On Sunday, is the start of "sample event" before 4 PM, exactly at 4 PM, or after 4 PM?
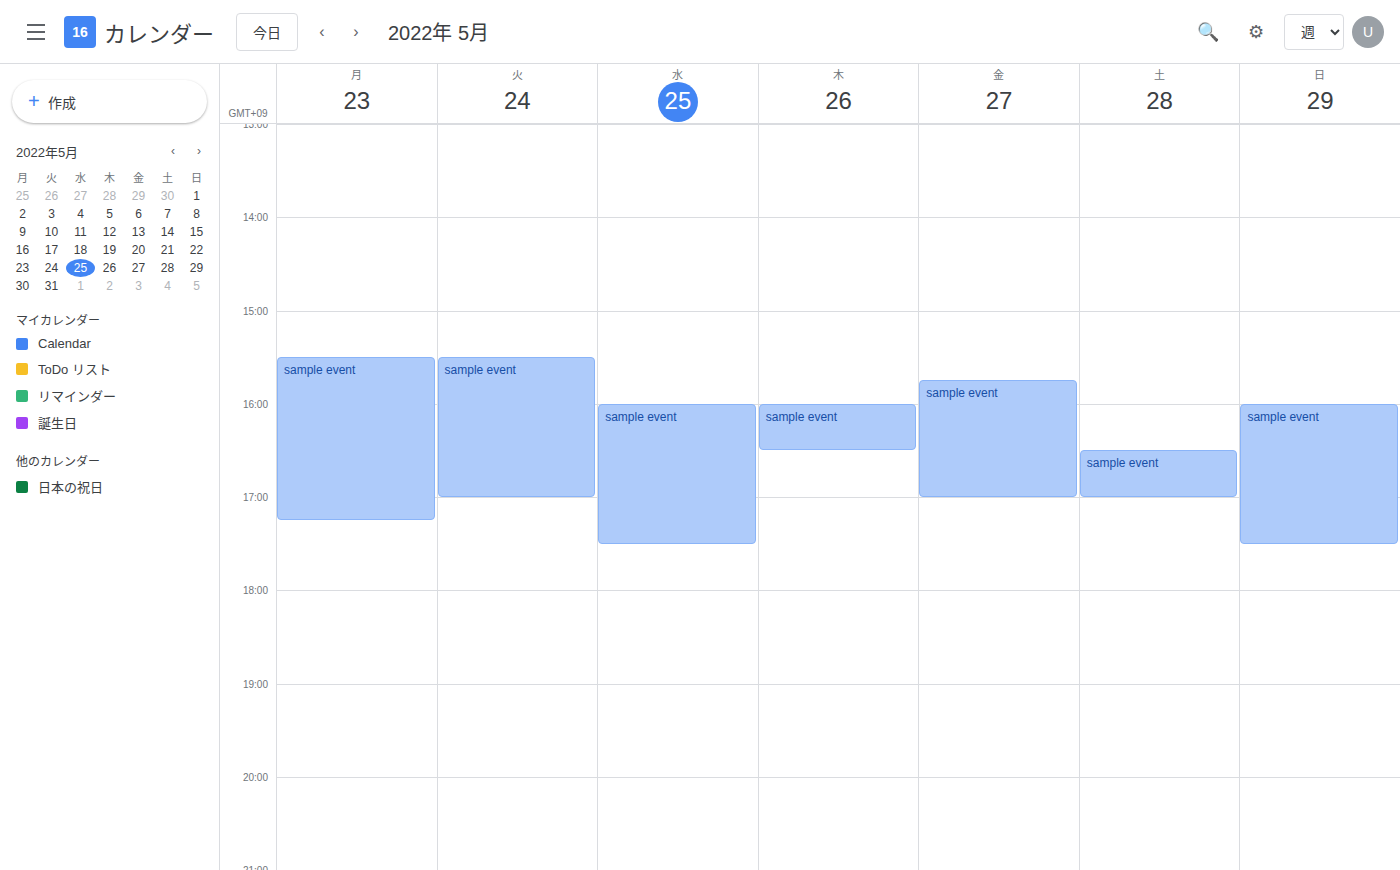
4:00 PM -- exactly at 4 PM, on the 4 PM line.